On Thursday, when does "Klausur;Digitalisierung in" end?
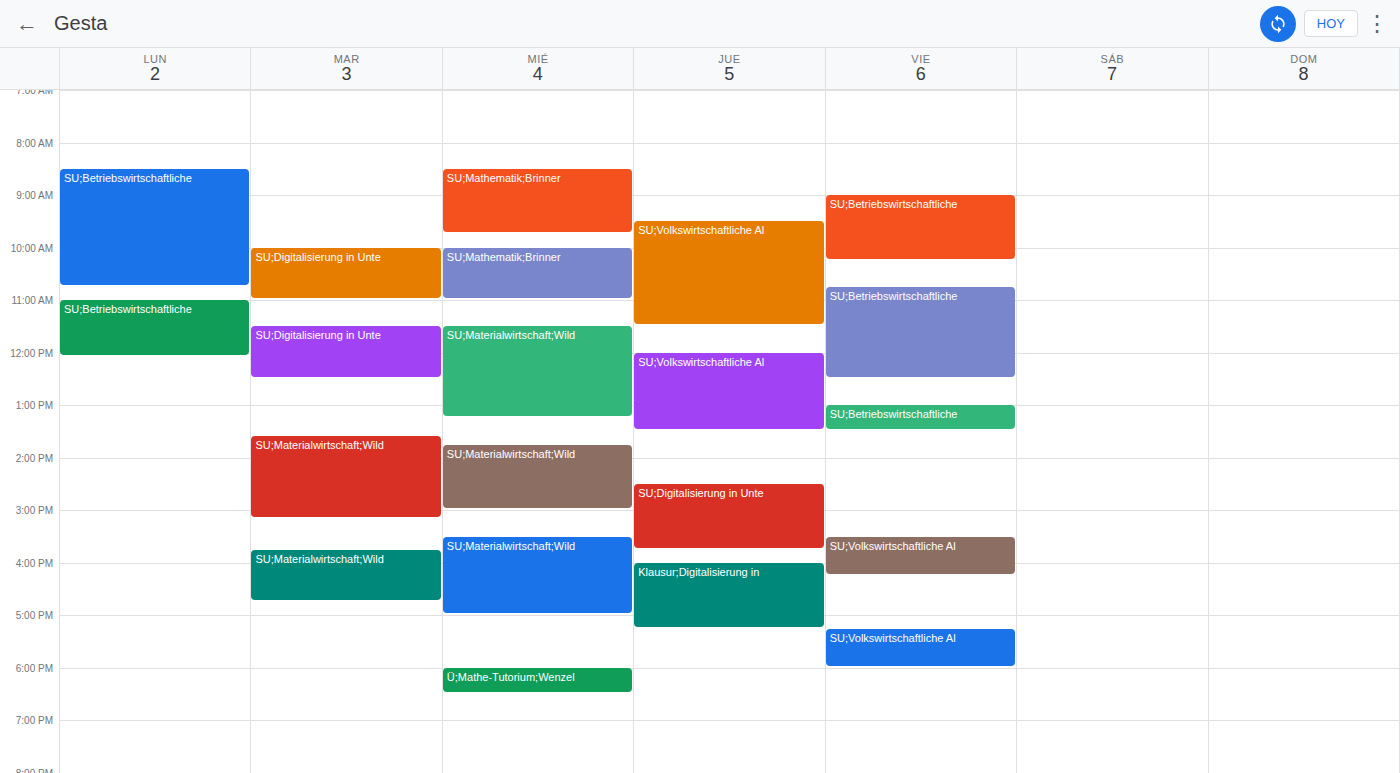
5:15 PM